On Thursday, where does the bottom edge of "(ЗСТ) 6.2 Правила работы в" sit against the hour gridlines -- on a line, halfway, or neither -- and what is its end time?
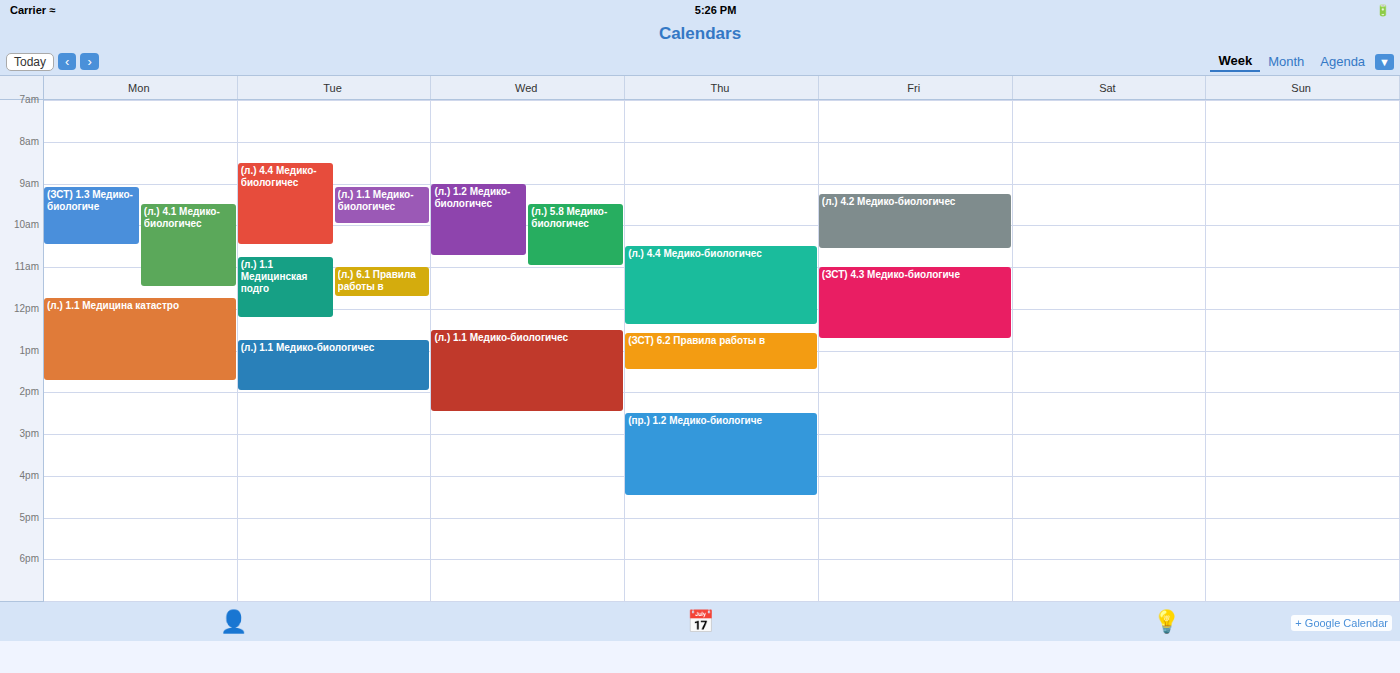
1:30 PM -- halfway between the 1 PM and 2 PM lines.